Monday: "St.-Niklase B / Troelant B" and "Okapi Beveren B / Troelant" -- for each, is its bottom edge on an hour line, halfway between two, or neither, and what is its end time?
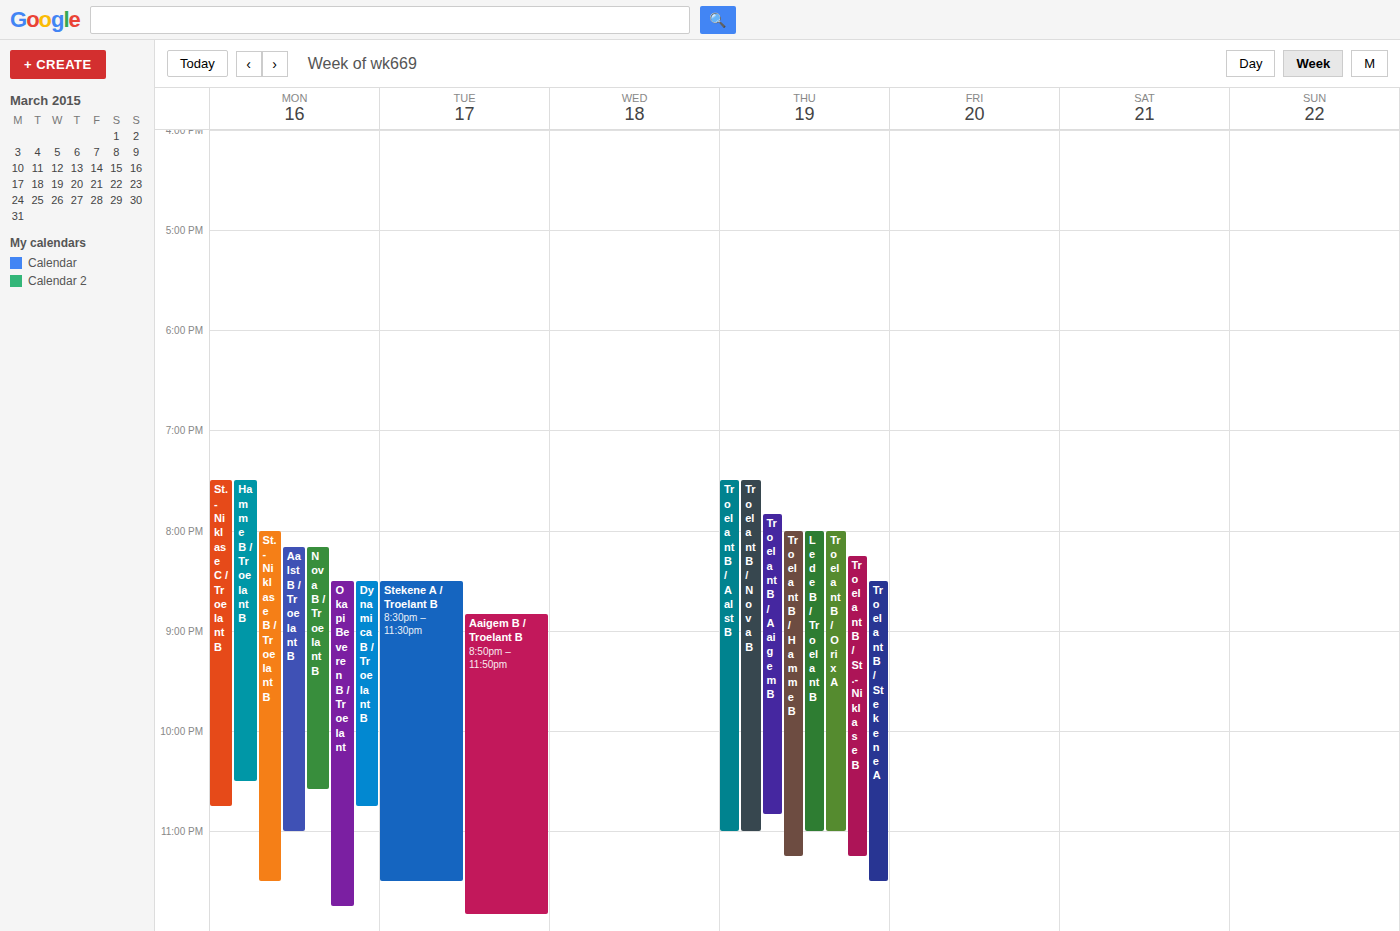
"St.-Niklase B / Troelant B": 11:30 PM, halfway between the 11 PM and 12 AM lines. "Okapi Beveren B / Troelant": 11:45 PM, neither: three quarters of the way from the 11 PM line to the 12 AM line.